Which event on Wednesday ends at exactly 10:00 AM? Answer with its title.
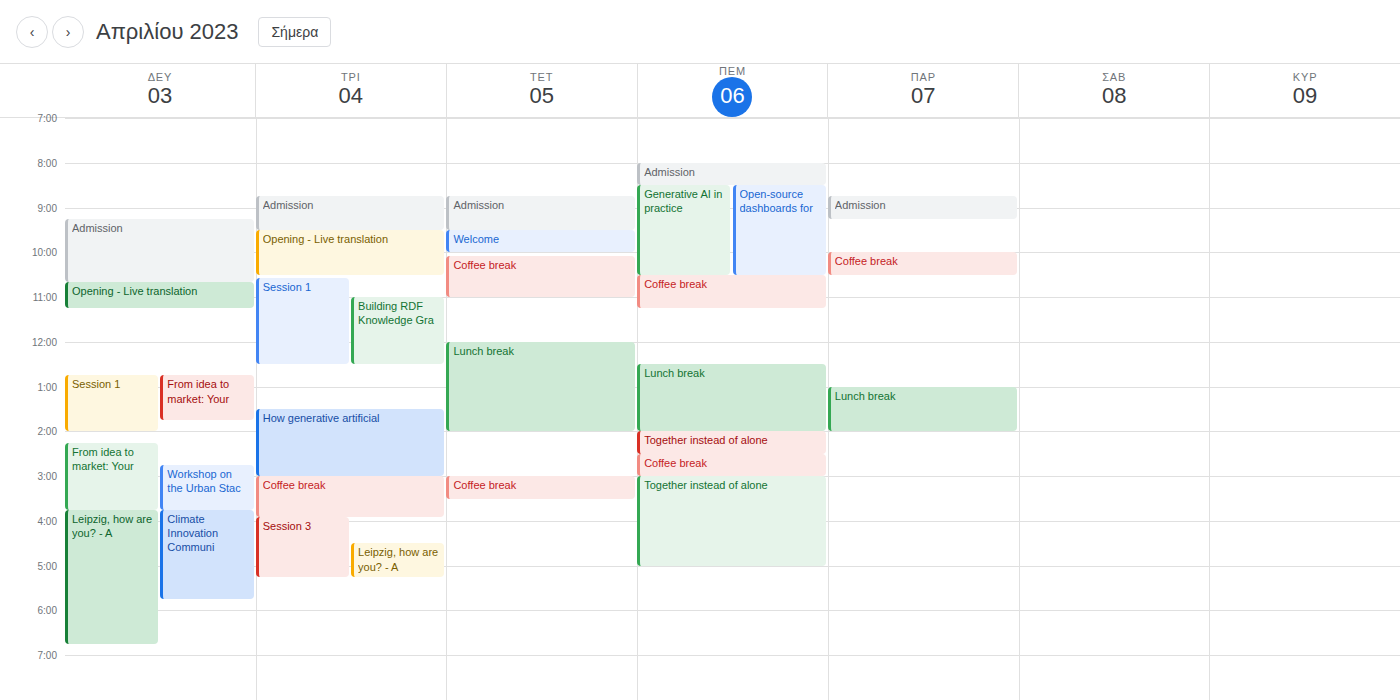
"Welcome"